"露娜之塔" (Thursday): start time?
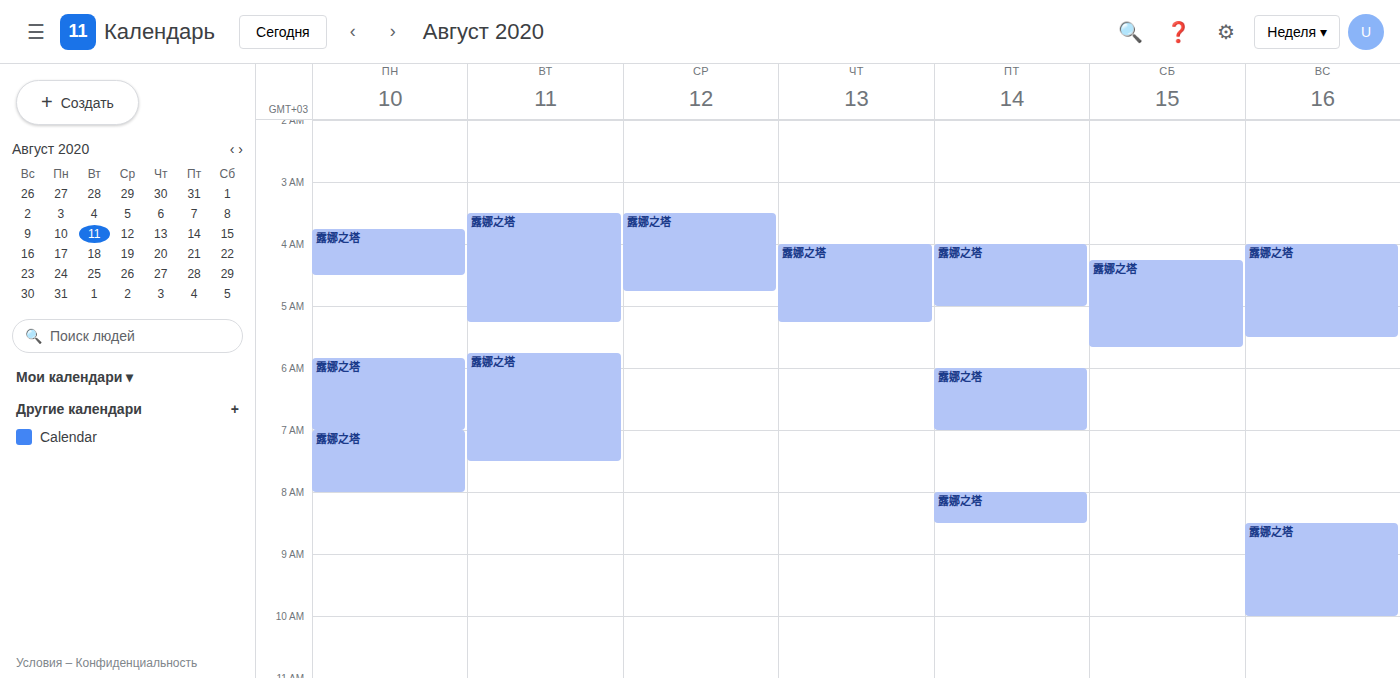
4:00 AM